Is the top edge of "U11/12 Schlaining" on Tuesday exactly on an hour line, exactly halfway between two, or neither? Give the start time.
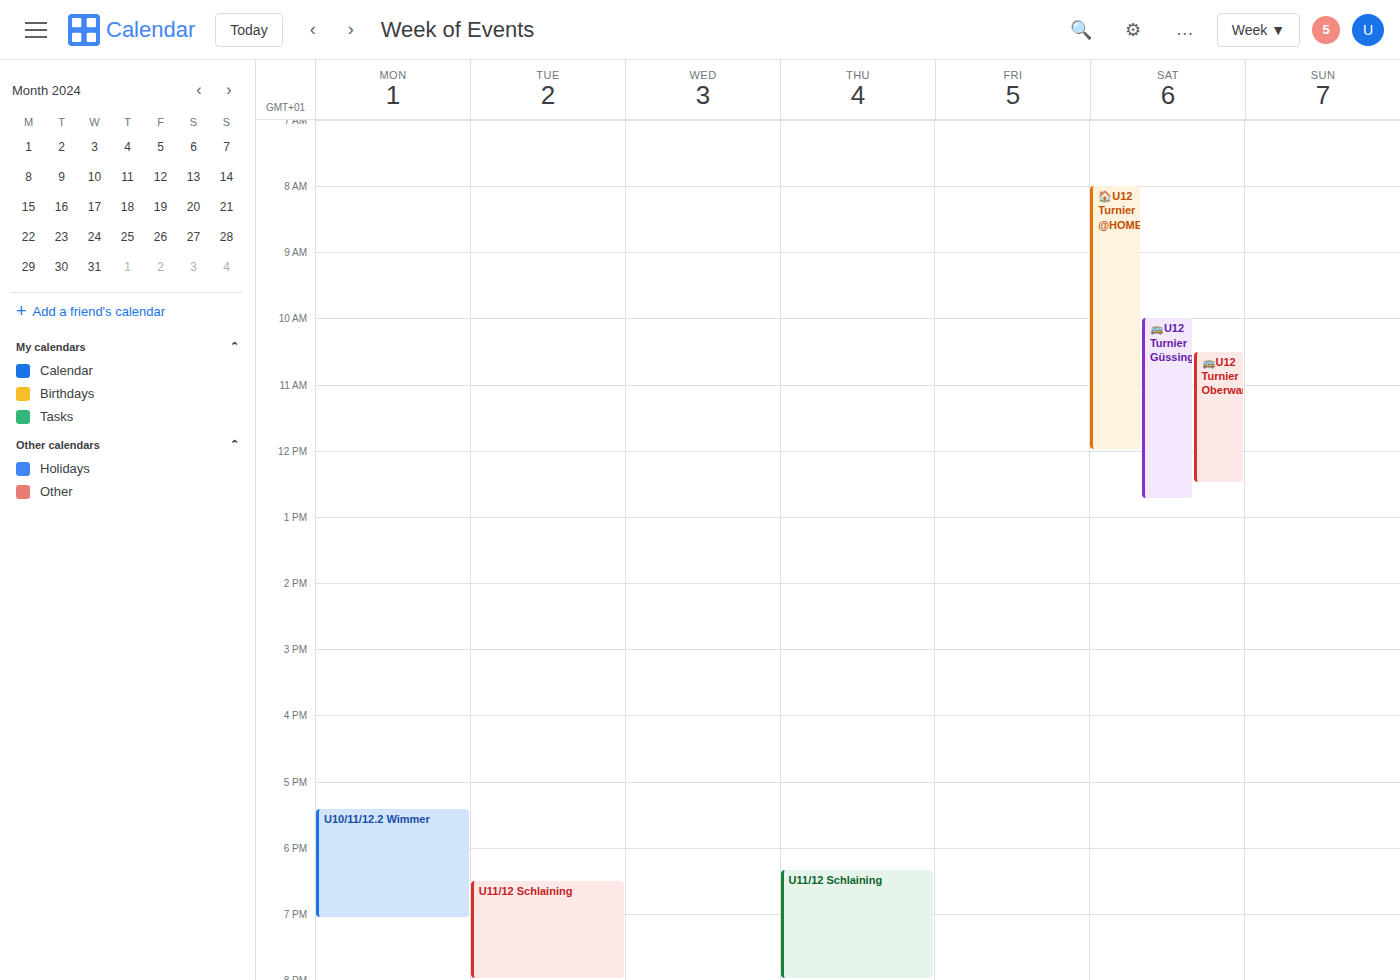
6:30 PM -- halfway between the 6 PM and 7 PM lines.